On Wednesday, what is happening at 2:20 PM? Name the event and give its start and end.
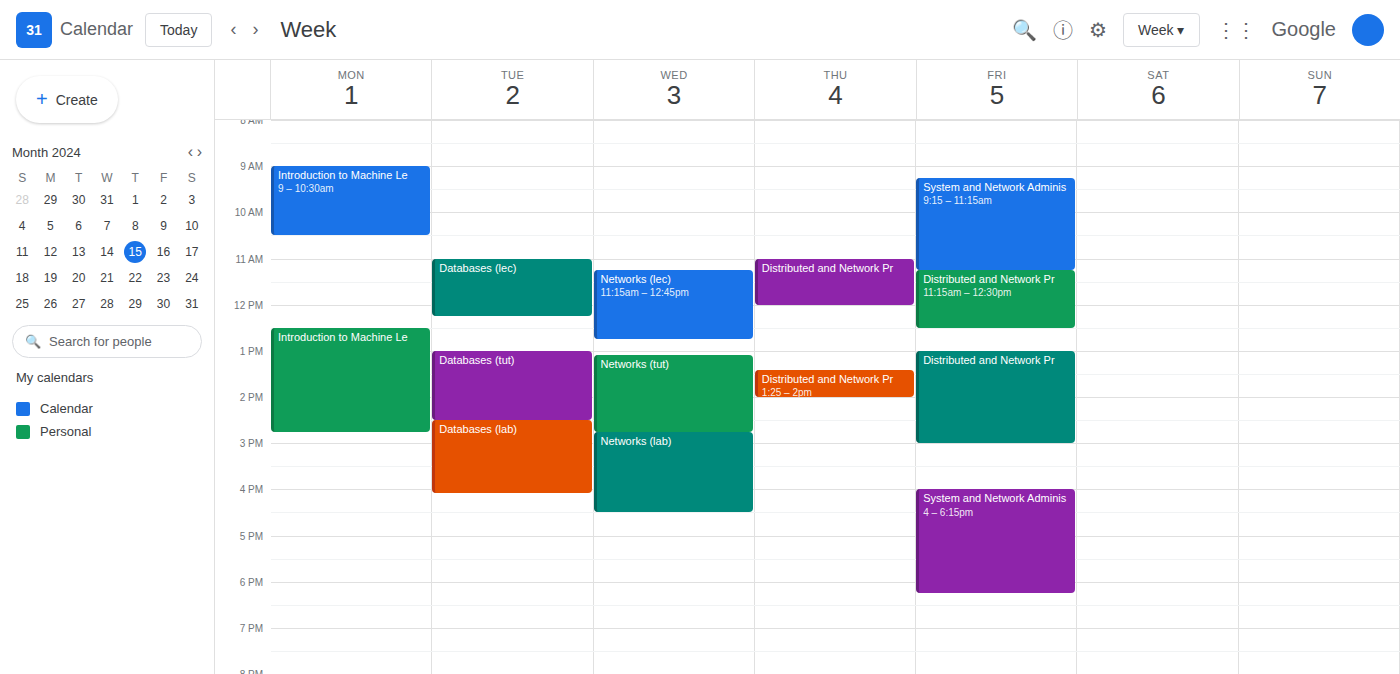
"Networks (tut)", 1:05 PM to 2:45 PM